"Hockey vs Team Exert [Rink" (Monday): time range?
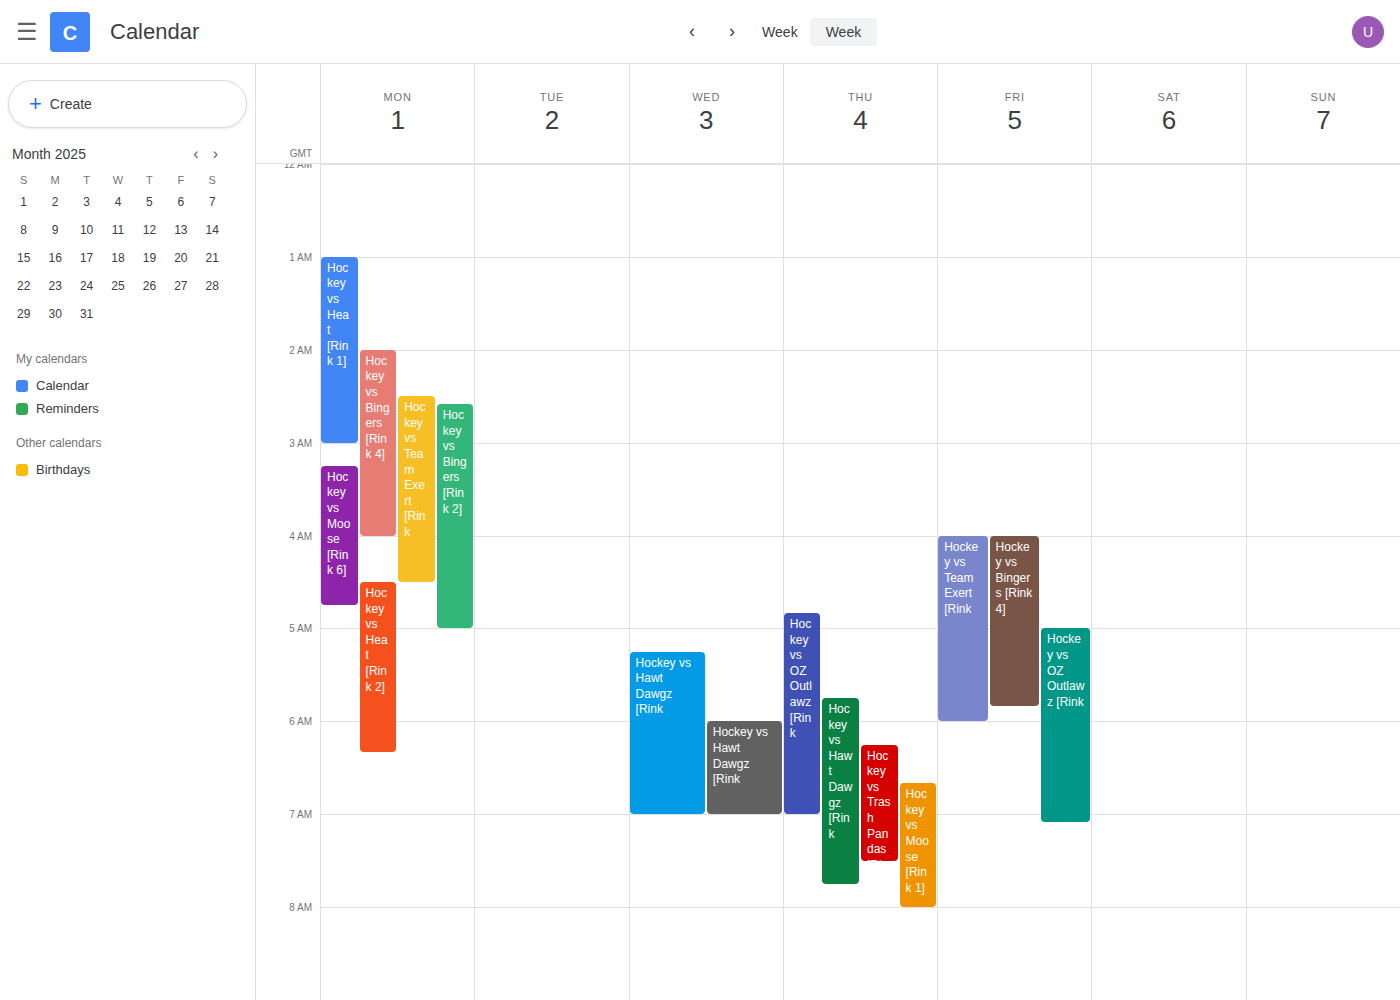
2:30 AM to 4:30 AM